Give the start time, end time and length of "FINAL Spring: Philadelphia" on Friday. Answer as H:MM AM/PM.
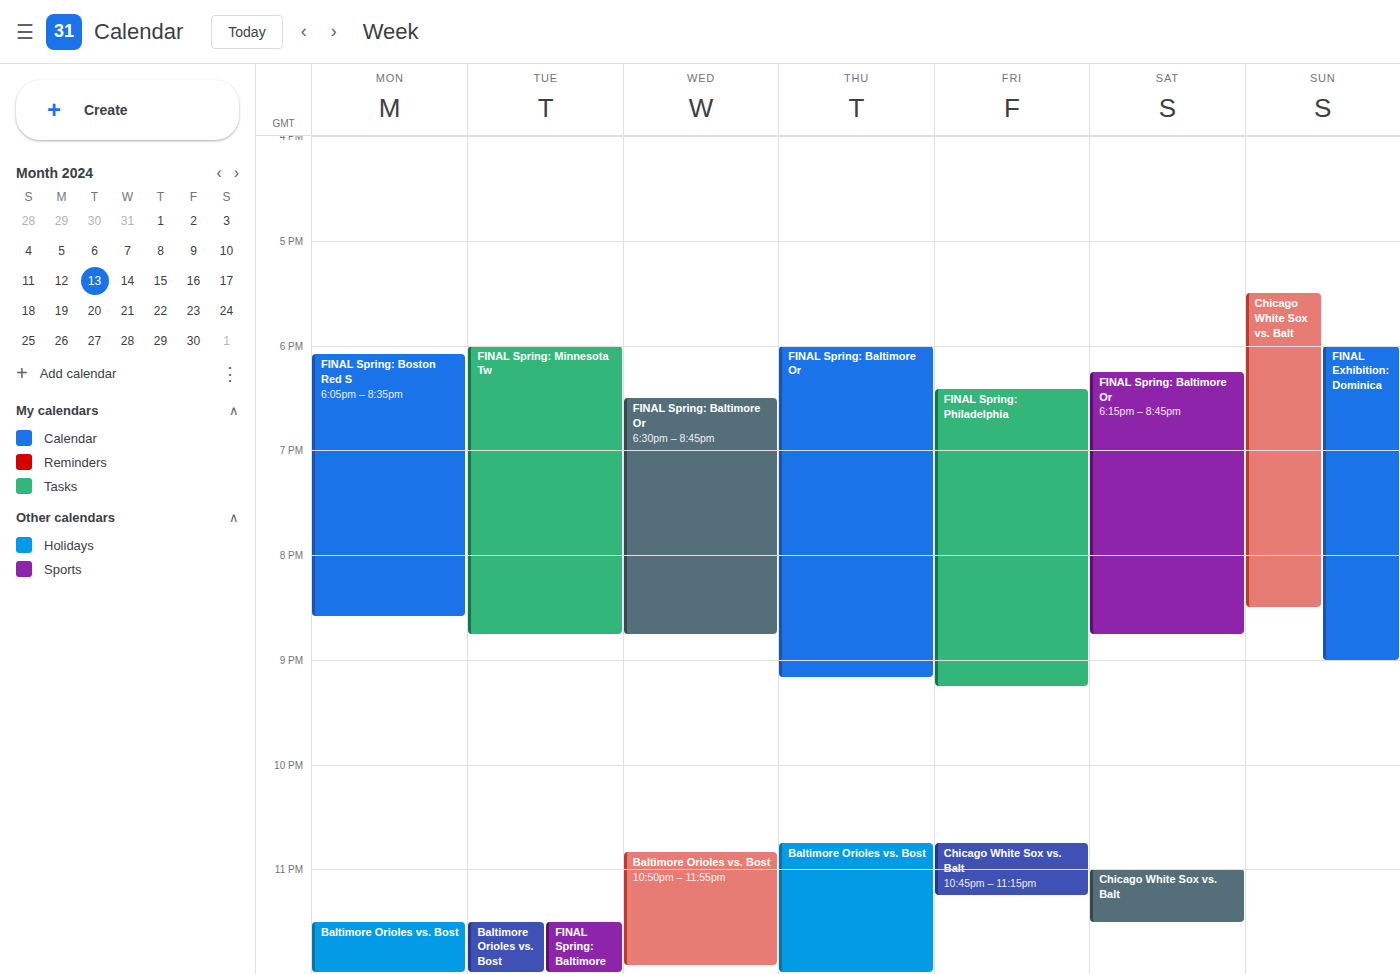
6:25 PM to 9:15 PM, 2 hours 50 minutes